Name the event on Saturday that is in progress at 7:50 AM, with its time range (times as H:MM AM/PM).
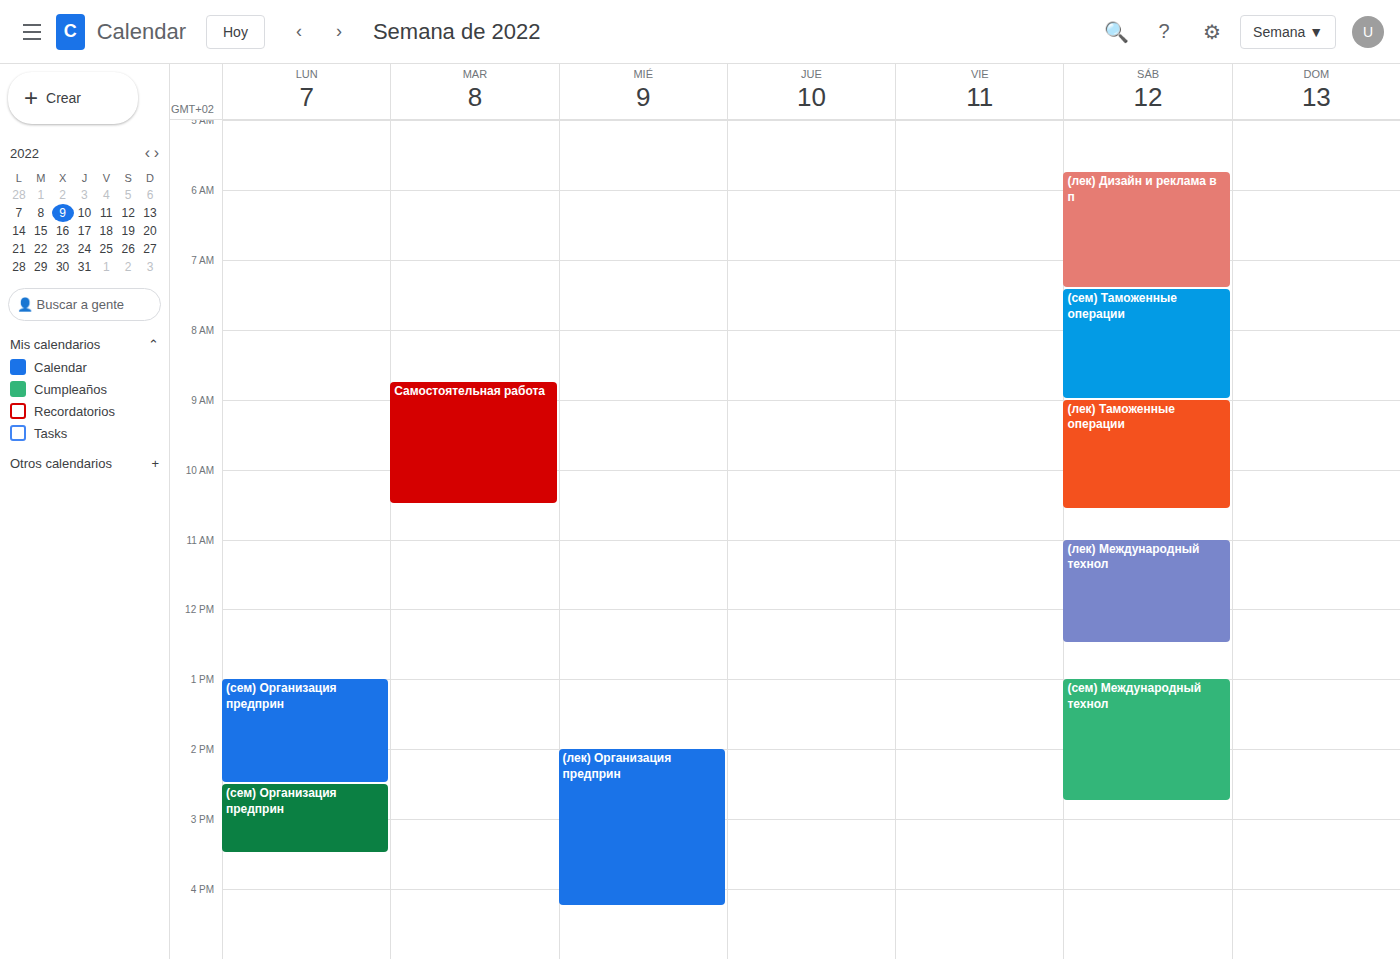
"(сем) Таможенные операции", 7:25 AM to 9:00 AM